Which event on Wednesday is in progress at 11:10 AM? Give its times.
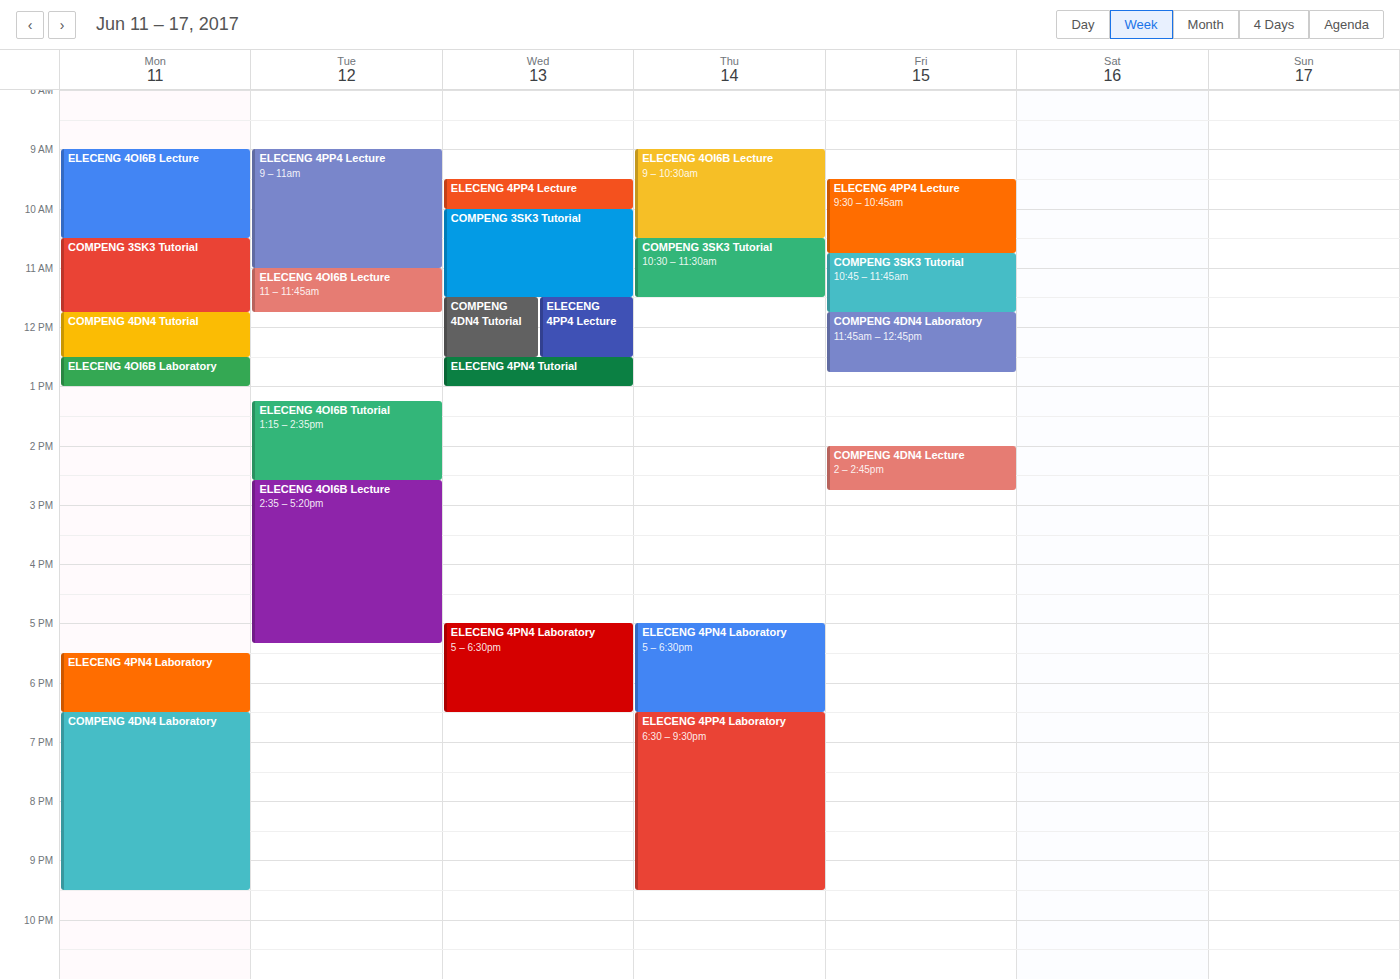
"COMPENG 3SK3 Tutorial", 10:00 AM to 11:30 AM